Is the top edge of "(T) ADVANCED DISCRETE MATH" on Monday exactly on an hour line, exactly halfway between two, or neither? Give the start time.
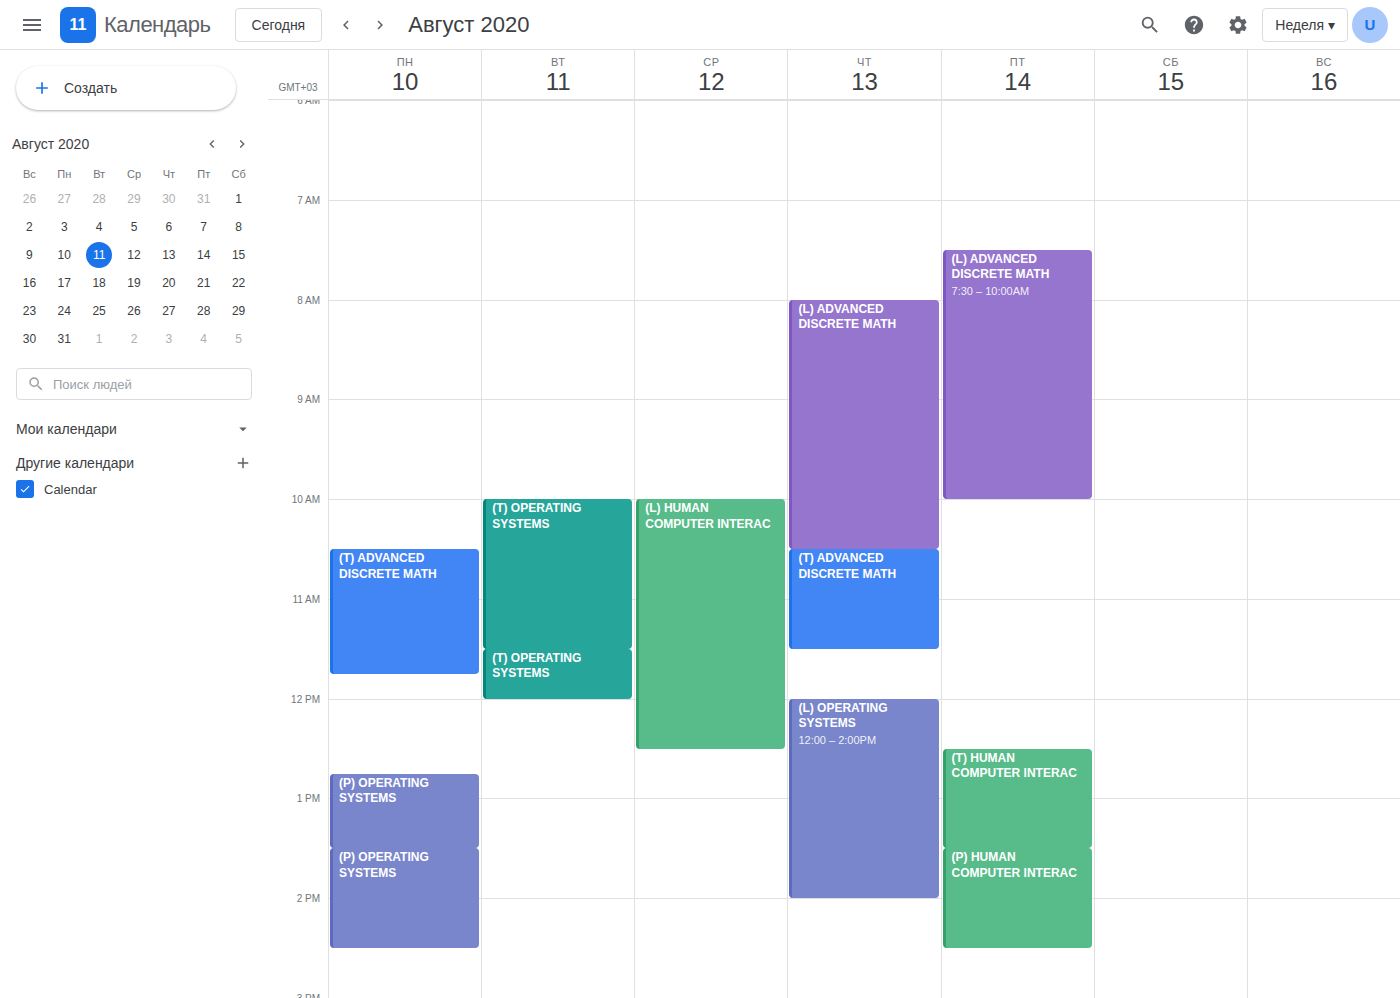
10:30 AM -- halfway between the 10 AM and 11 AM lines.